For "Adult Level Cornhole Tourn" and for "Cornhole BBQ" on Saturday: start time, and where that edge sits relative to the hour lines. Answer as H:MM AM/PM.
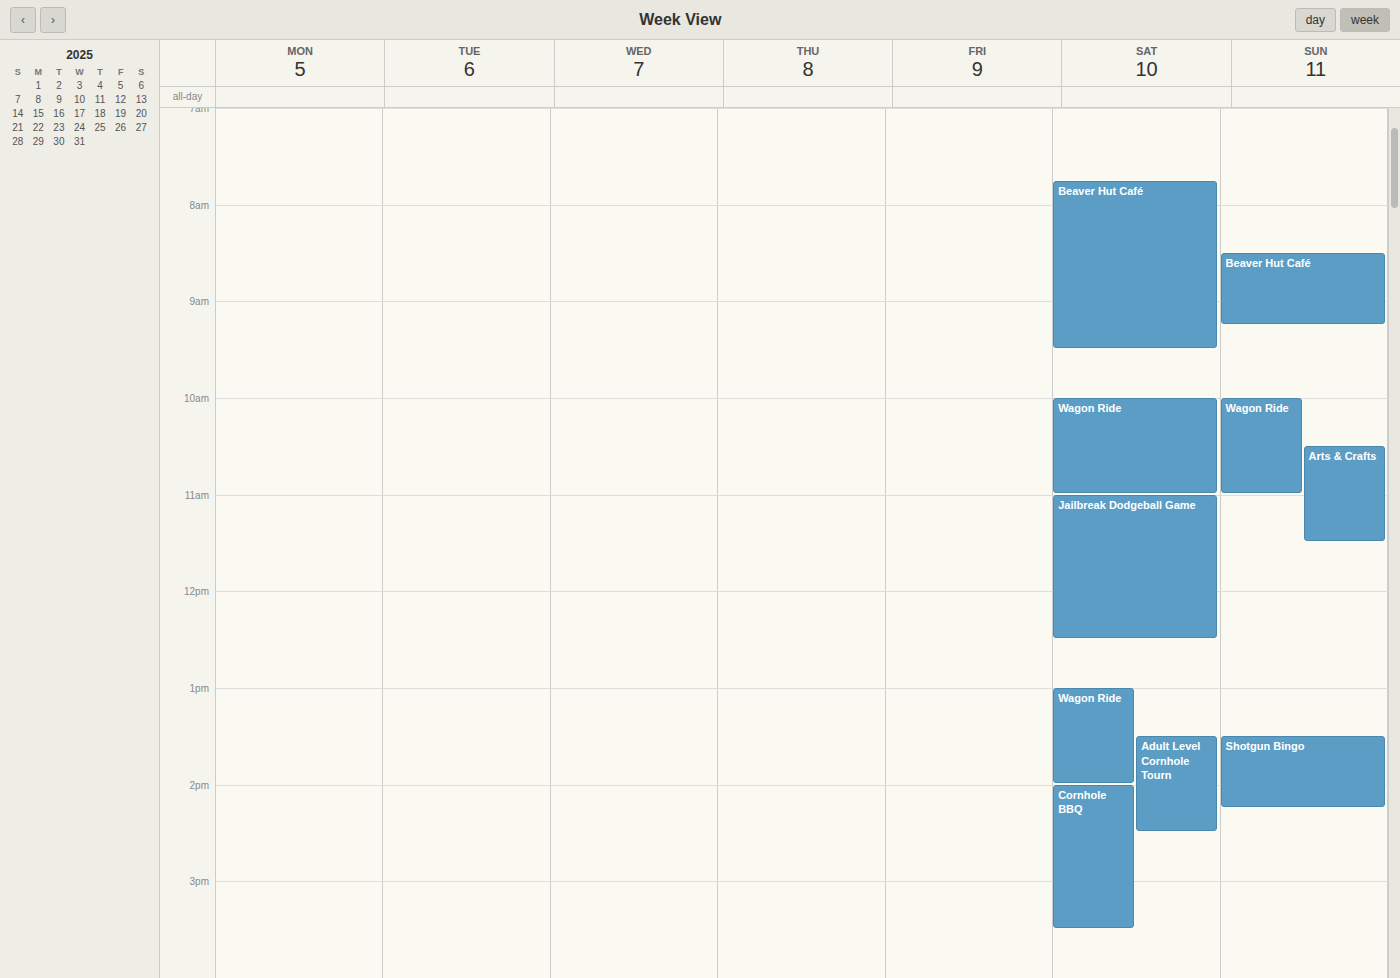
"Adult Level Cornhole Tourn": 1:30 PM, halfway between the 1 PM and 2 PM lines. "Cornhole BBQ": 2:00 PM, exactly on the 2 PM line.